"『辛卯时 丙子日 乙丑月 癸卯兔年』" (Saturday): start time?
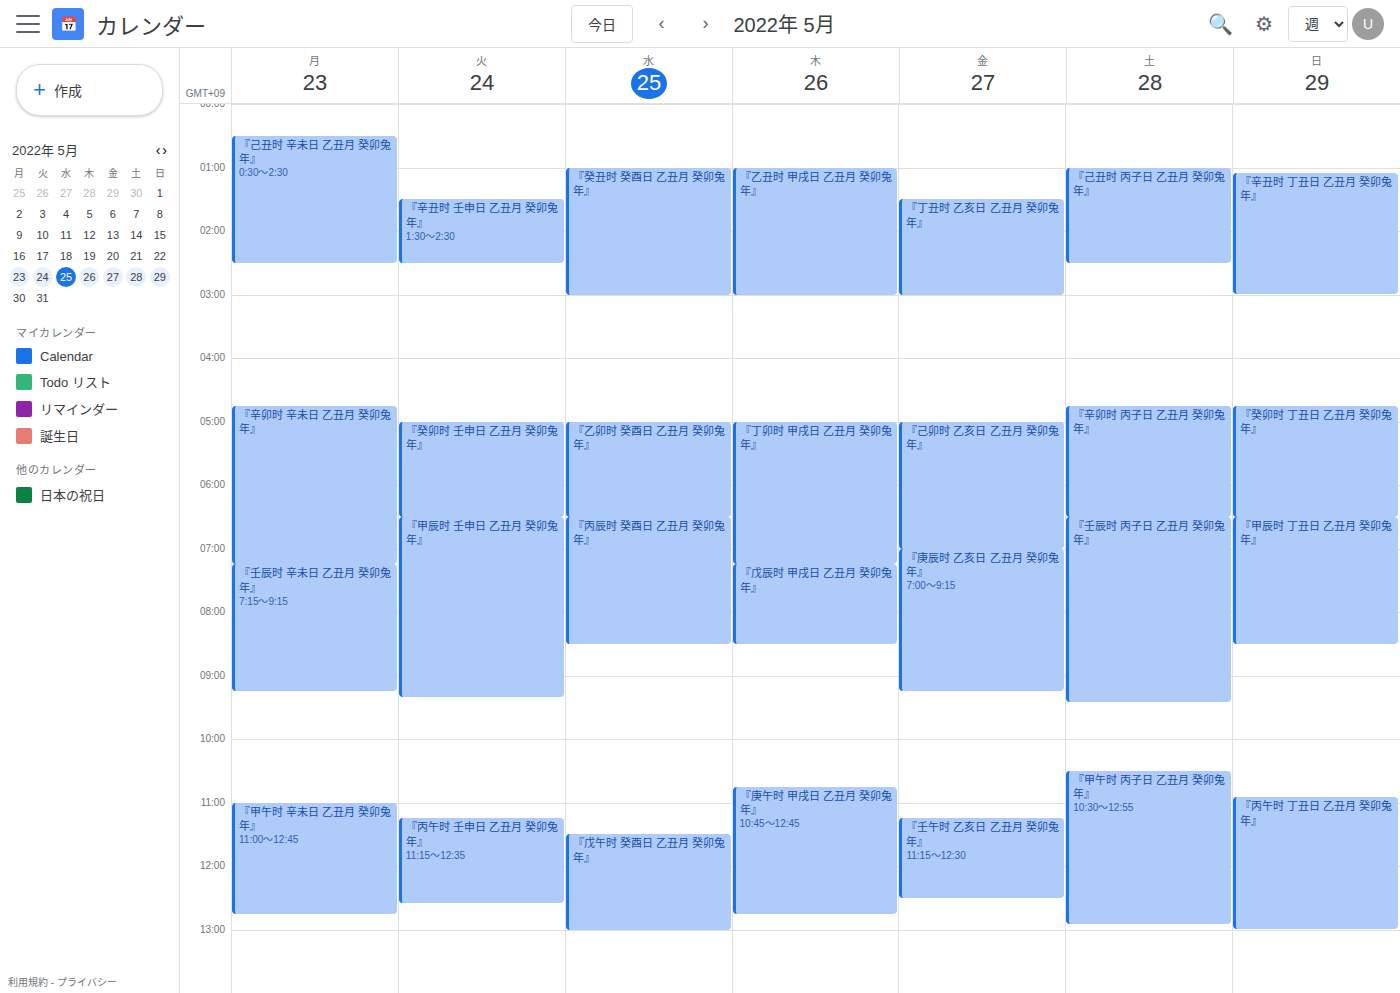
4:45 AM